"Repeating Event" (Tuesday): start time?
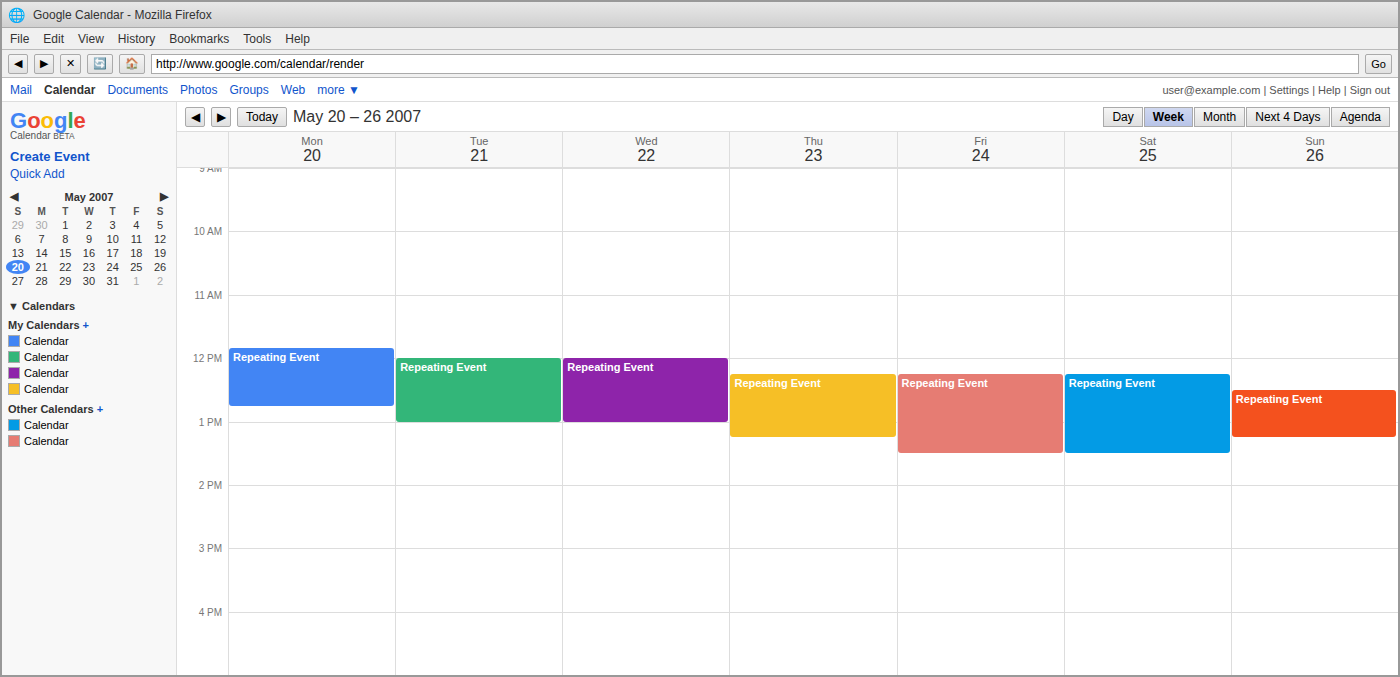
12:00 PM